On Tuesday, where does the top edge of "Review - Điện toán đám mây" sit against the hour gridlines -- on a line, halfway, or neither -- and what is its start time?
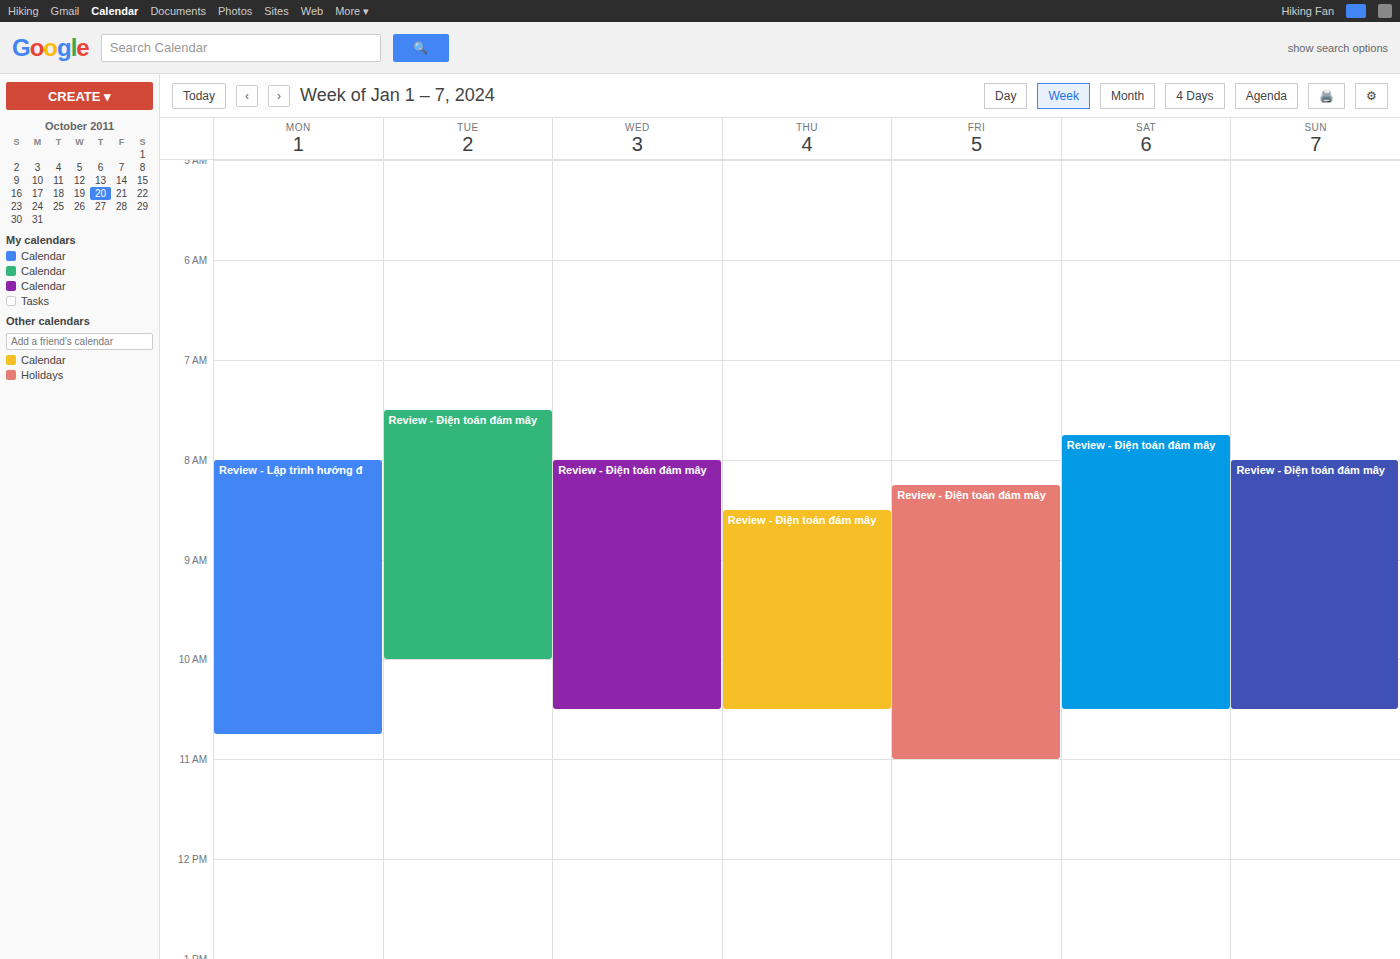
07:30 -- halfway between the 07:00 and 08:00 lines.